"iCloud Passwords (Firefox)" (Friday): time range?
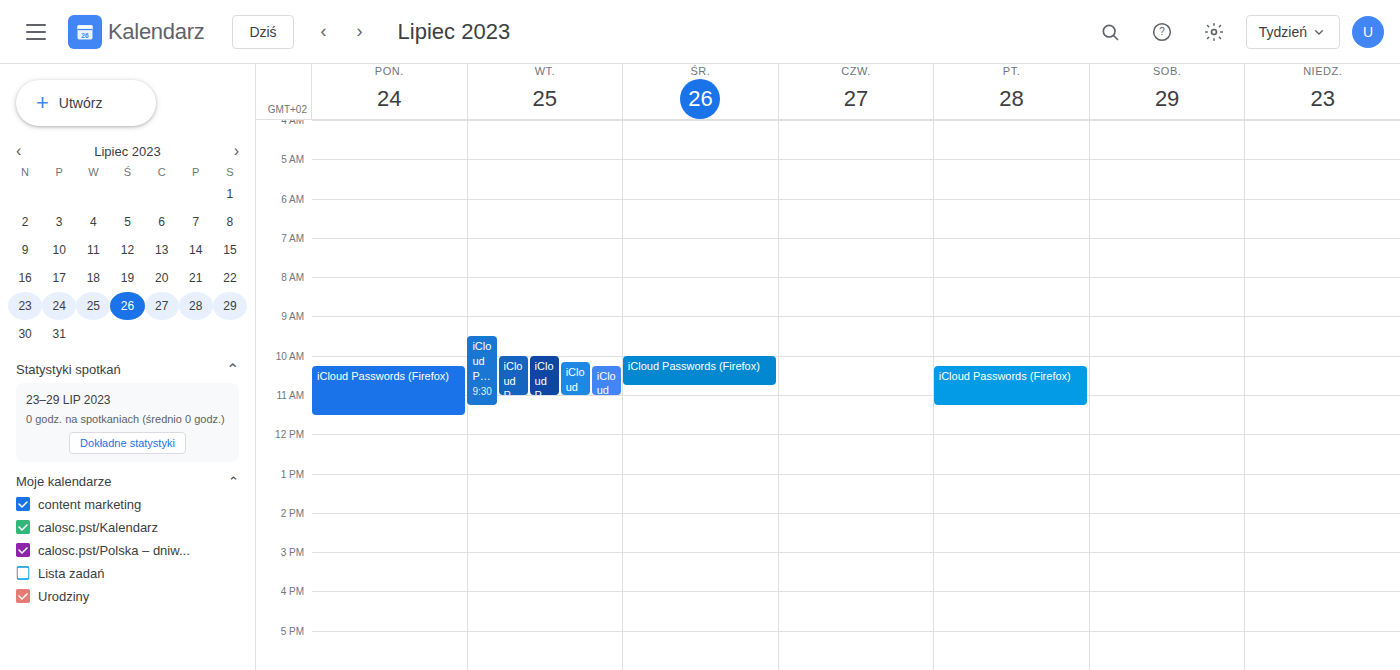
10:15 AM to 11:15 AM